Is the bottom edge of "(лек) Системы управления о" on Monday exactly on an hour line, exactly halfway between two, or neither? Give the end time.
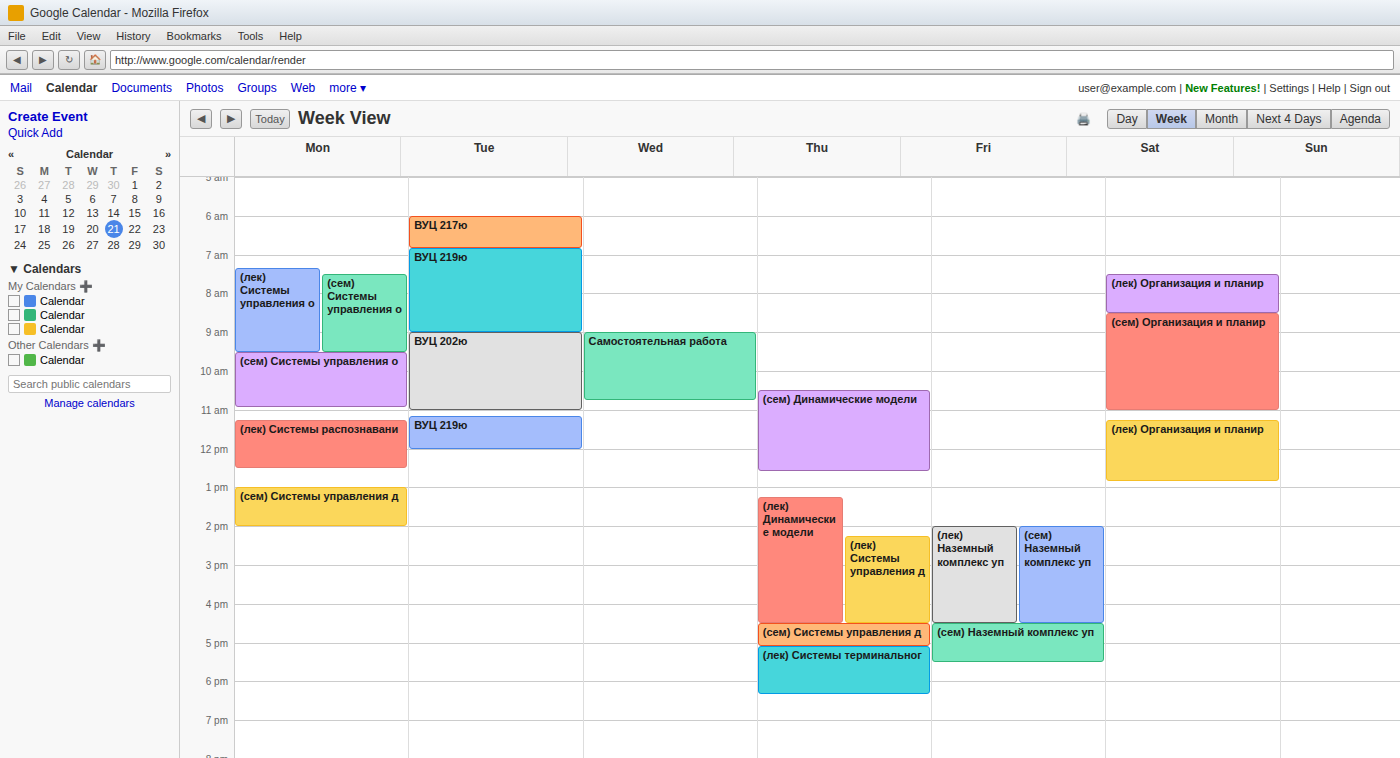
9:30 AM -- halfway between the 9 AM and 10 AM lines.